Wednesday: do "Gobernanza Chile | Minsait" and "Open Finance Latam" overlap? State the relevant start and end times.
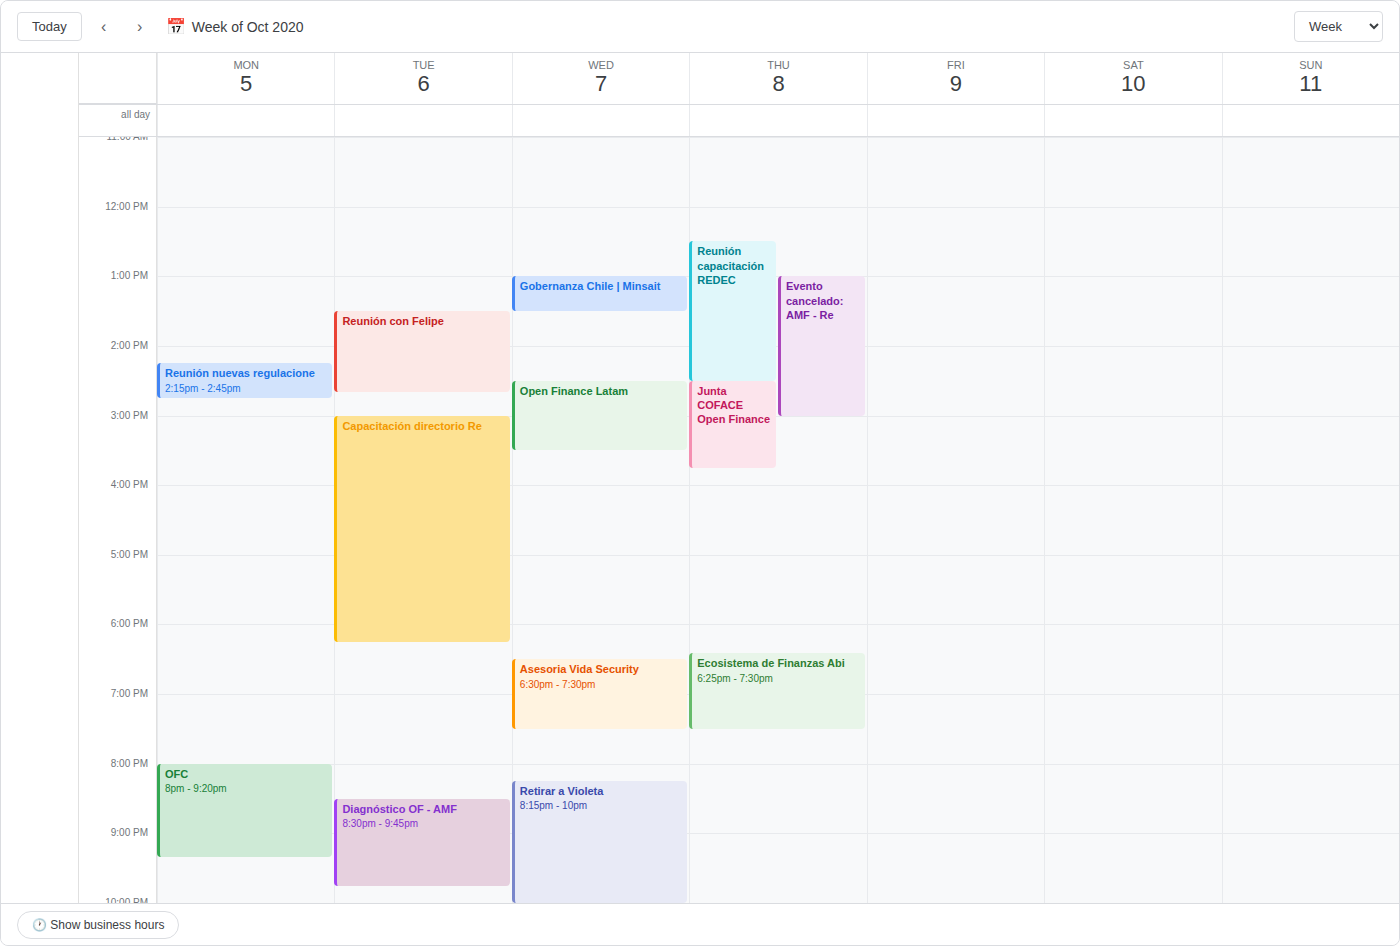
"Gobernanza Chile | Minsait" ends at 1:30 PM and "Open Finance Latam" starts at 2:30 PM -- no overlap.